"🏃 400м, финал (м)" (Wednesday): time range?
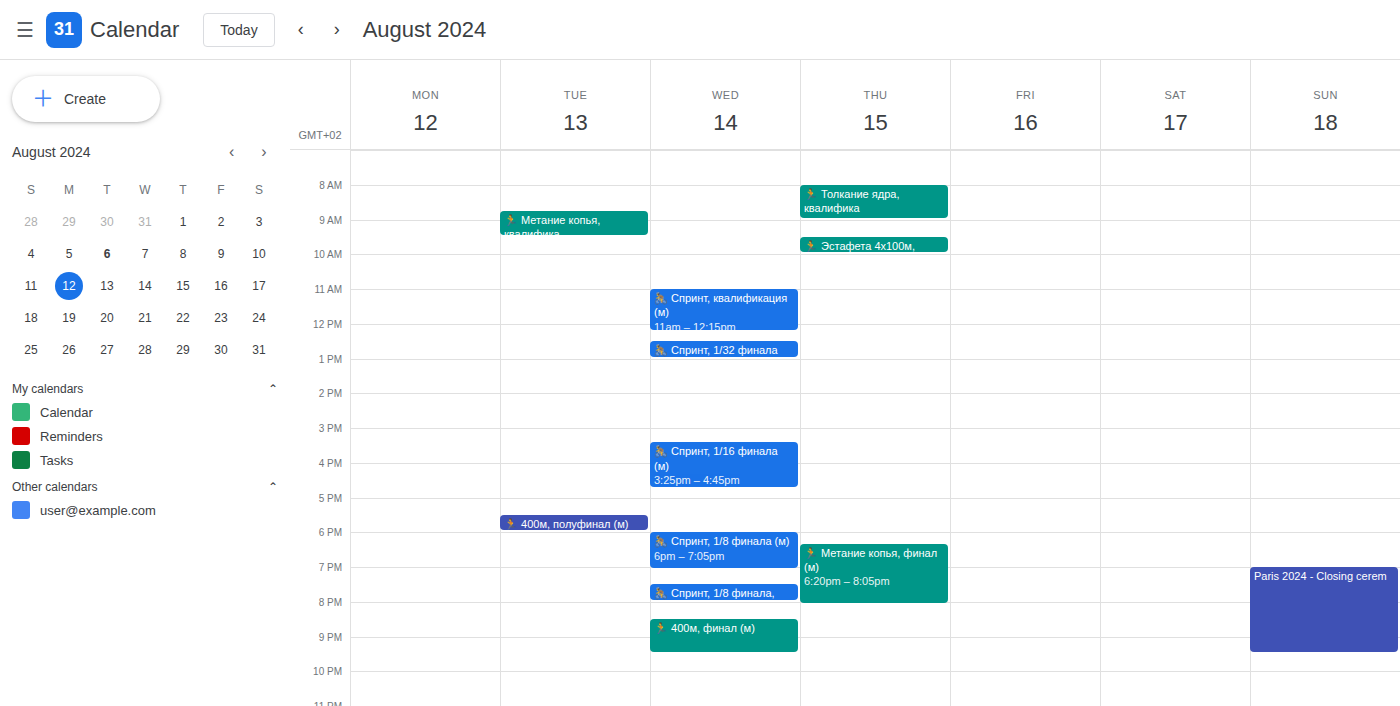
8:30 PM to 9:30 PM